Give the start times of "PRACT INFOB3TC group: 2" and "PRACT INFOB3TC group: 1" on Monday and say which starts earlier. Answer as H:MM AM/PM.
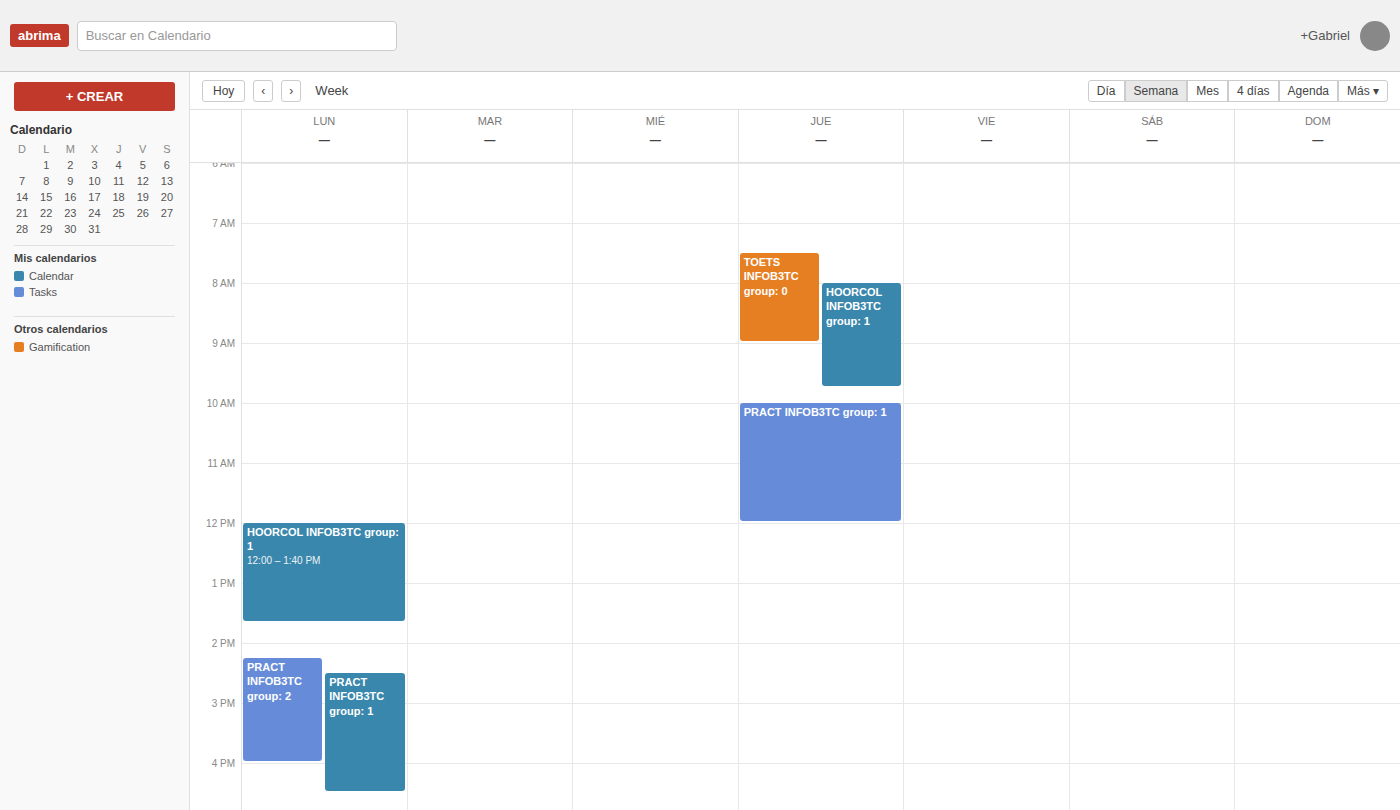
"PRACT INFOB3TC group: 2" 2:15 PM; "PRACT INFOB3TC group: 1" 2:30 PM.